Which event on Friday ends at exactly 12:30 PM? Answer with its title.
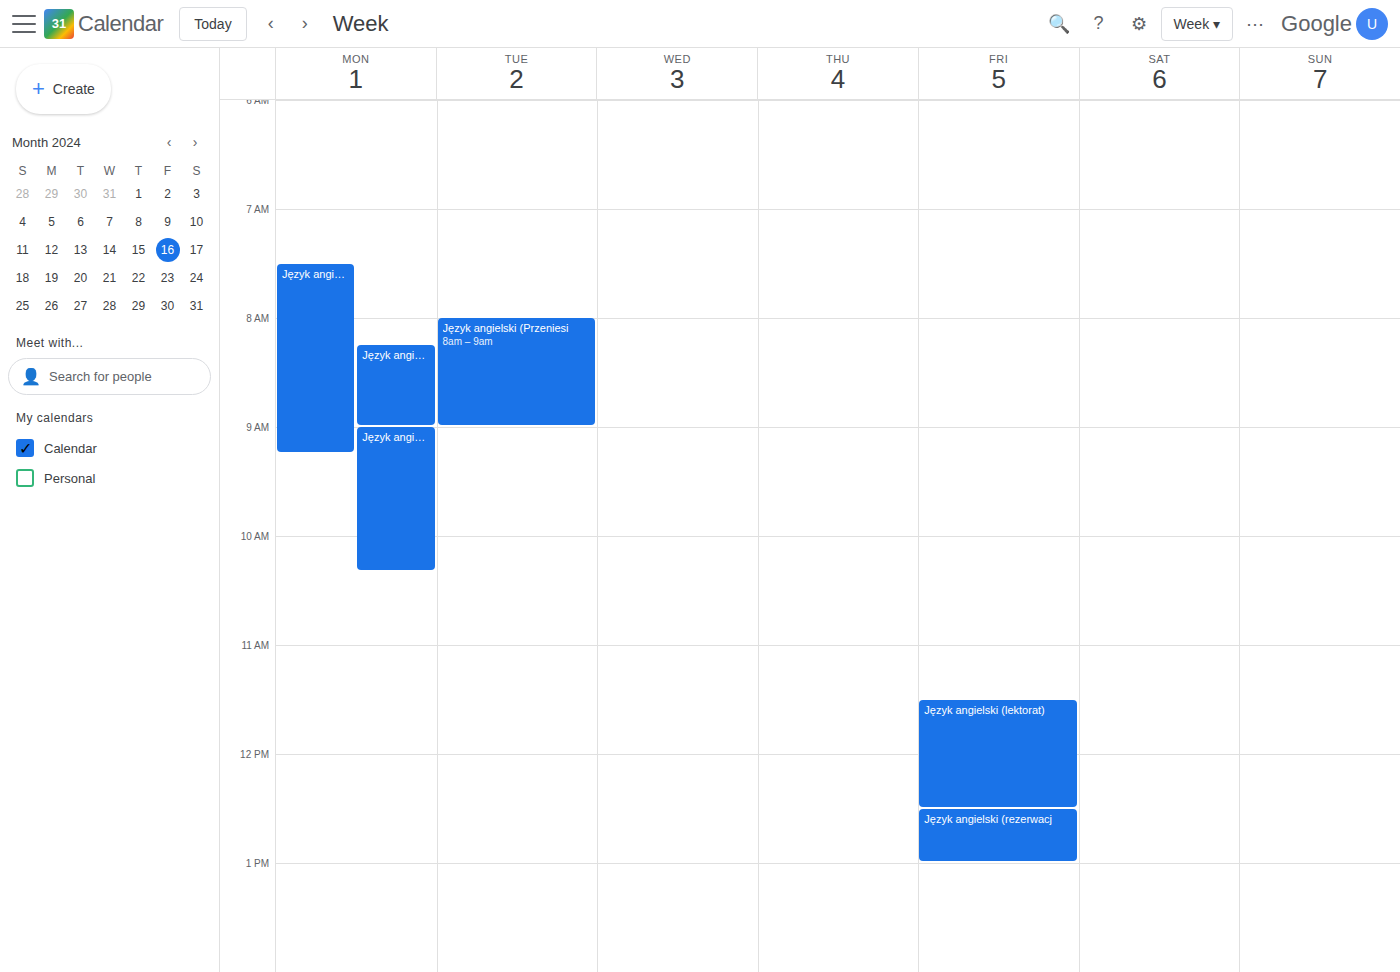
"Język angielski (lektorat)"